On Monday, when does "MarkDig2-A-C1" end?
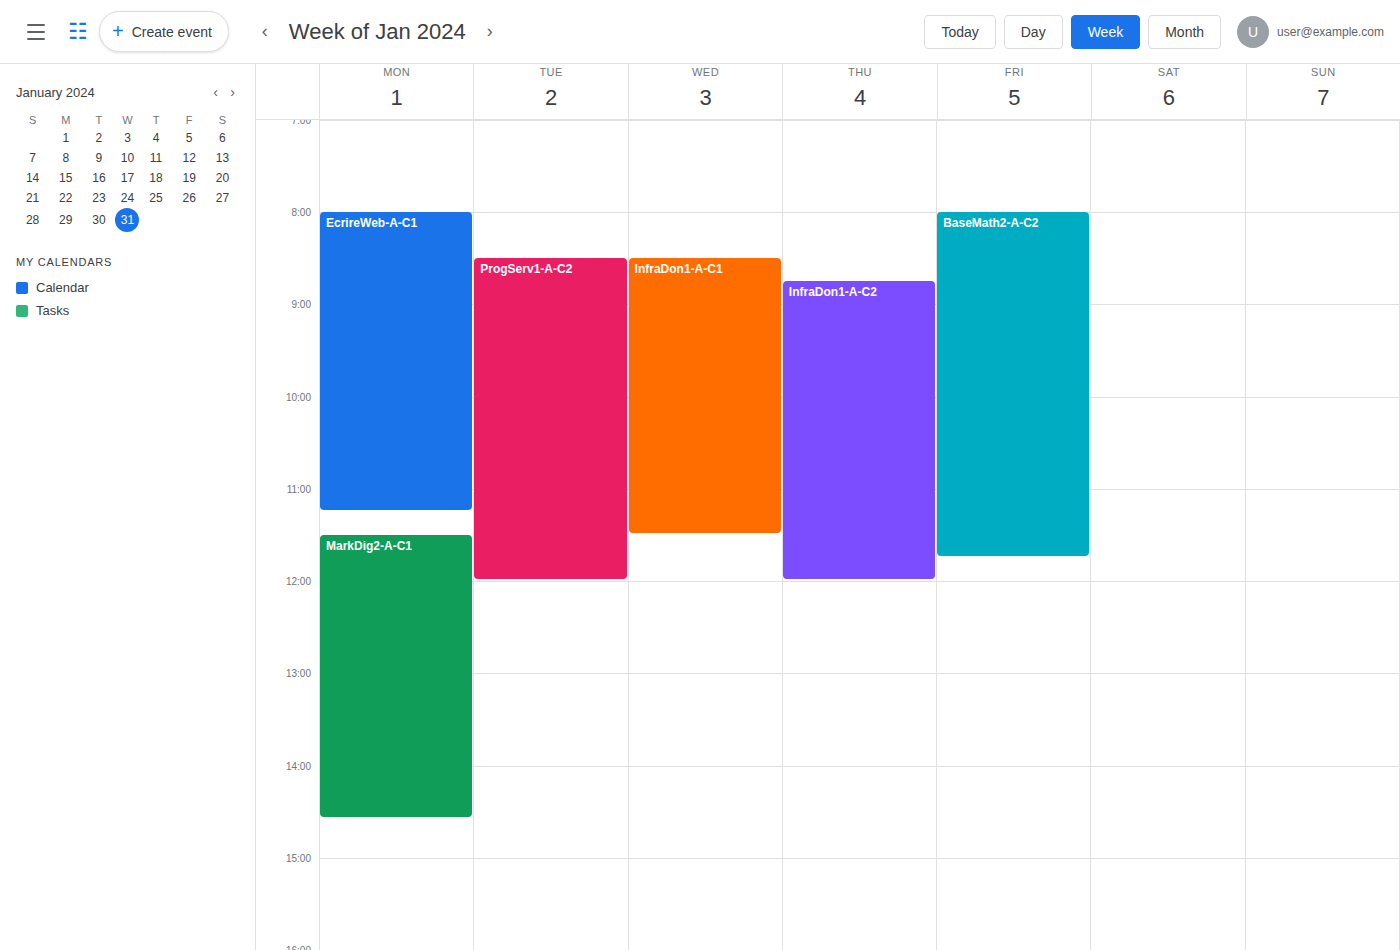
2:35 PM